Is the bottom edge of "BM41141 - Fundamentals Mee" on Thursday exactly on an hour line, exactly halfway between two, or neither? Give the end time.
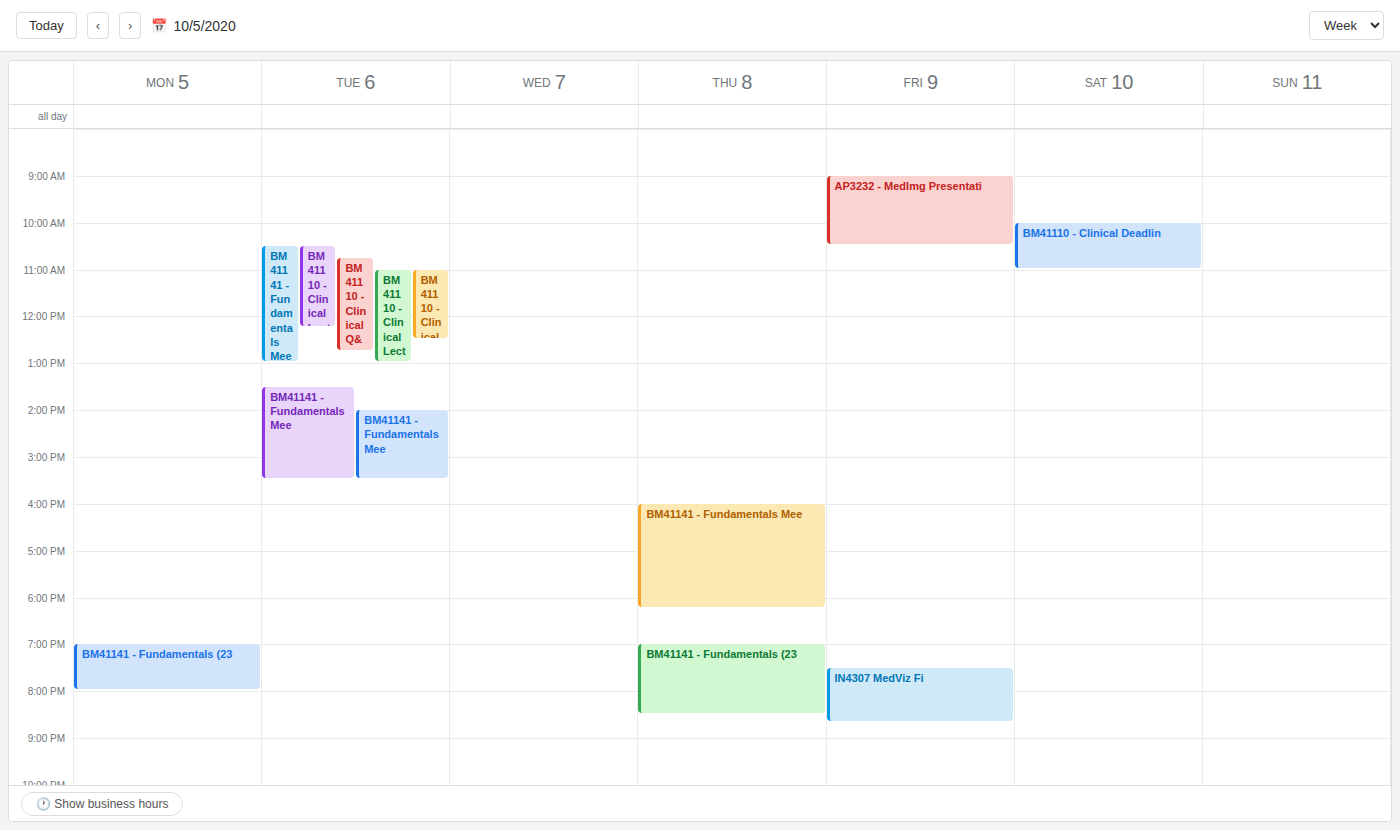
6:15 PM -- neither: a quarter of the way from the 6 PM line to the 7 PM line.